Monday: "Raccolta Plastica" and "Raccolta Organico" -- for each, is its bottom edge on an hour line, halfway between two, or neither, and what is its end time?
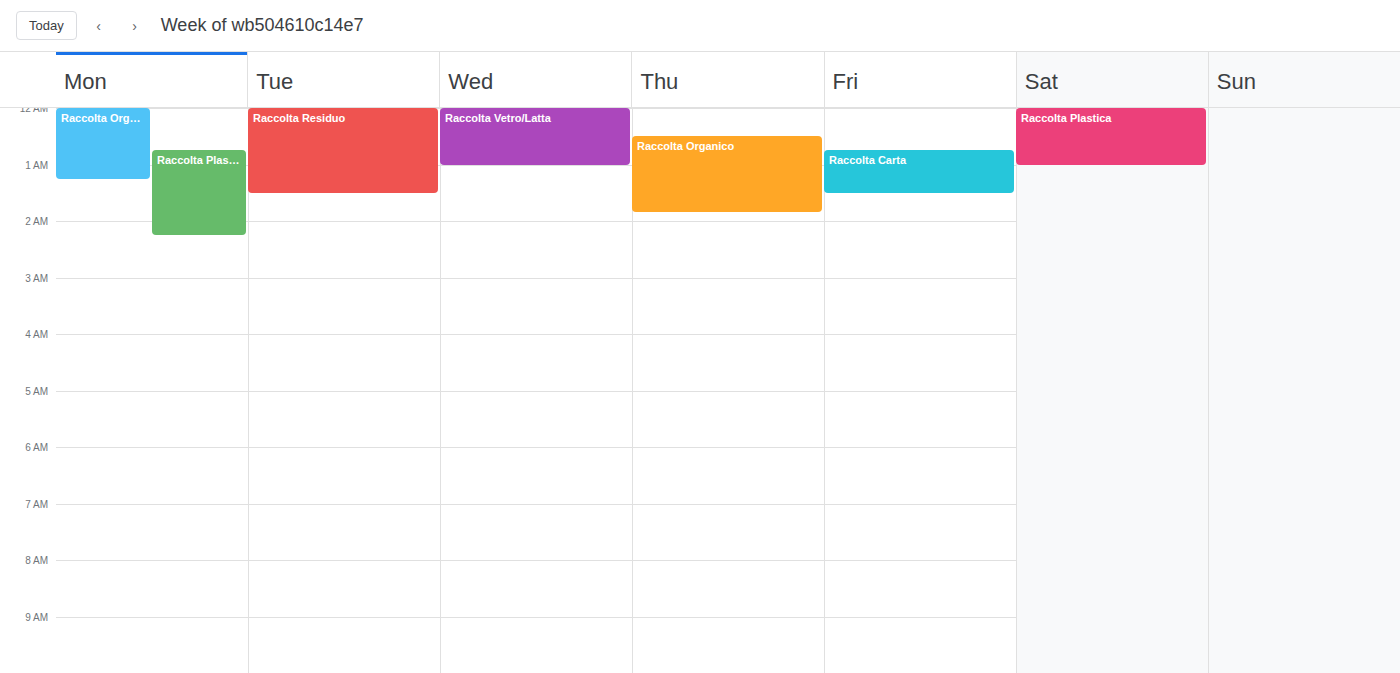
"Raccolta Plastica": 2:15 AM, neither: a quarter of the way from the 2 AM line to the 3 AM line. "Raccolta Organico": 1:15 AM, neither: a quarter of the way from the 1 AM line to the 2 AM line.